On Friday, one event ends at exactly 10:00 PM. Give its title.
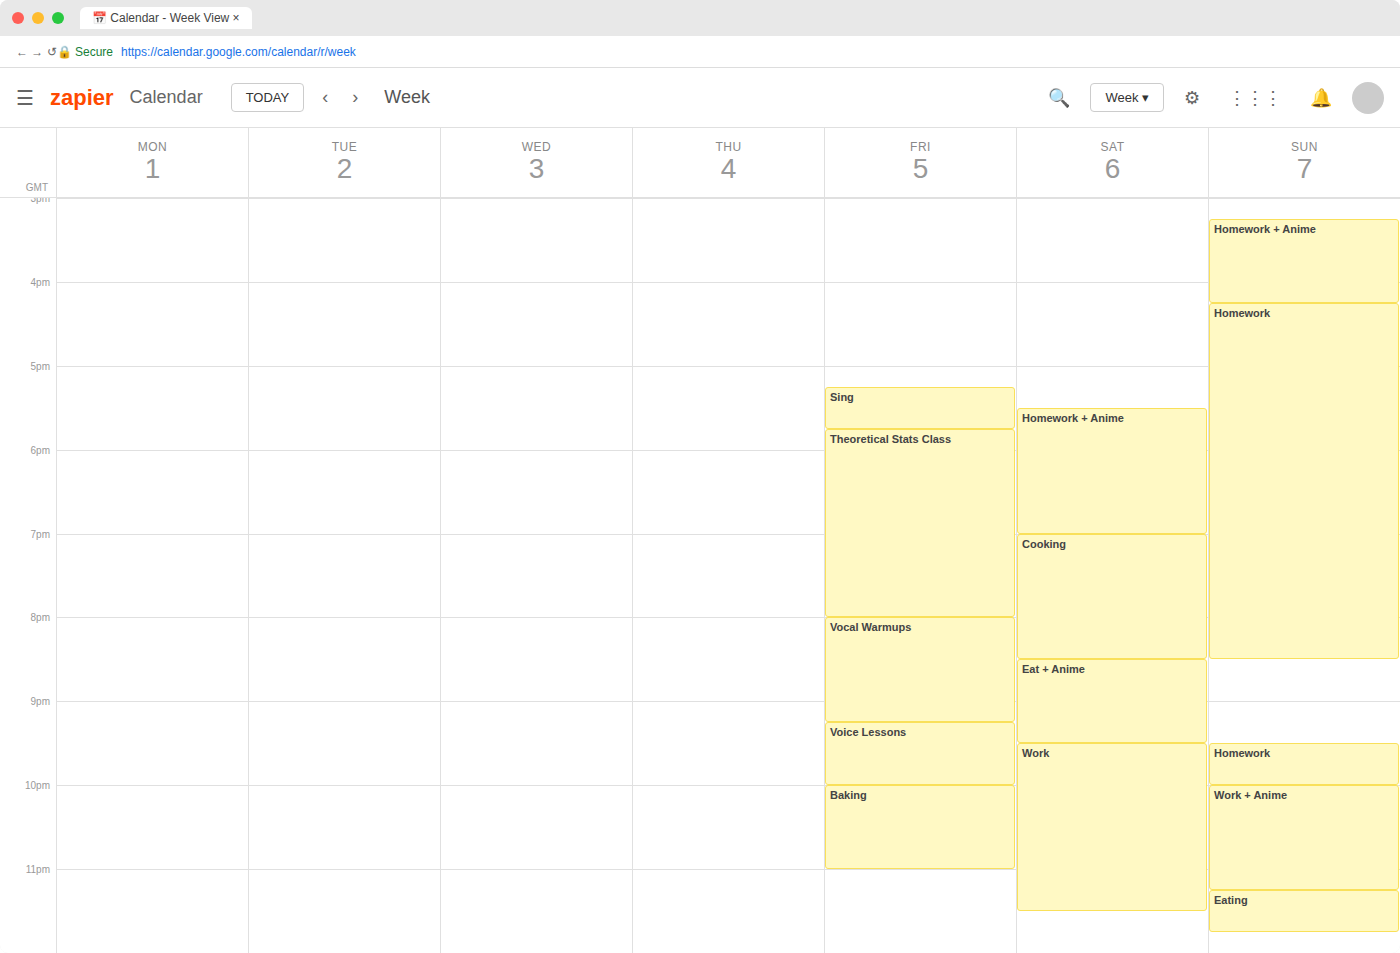
"Voice Lessons"